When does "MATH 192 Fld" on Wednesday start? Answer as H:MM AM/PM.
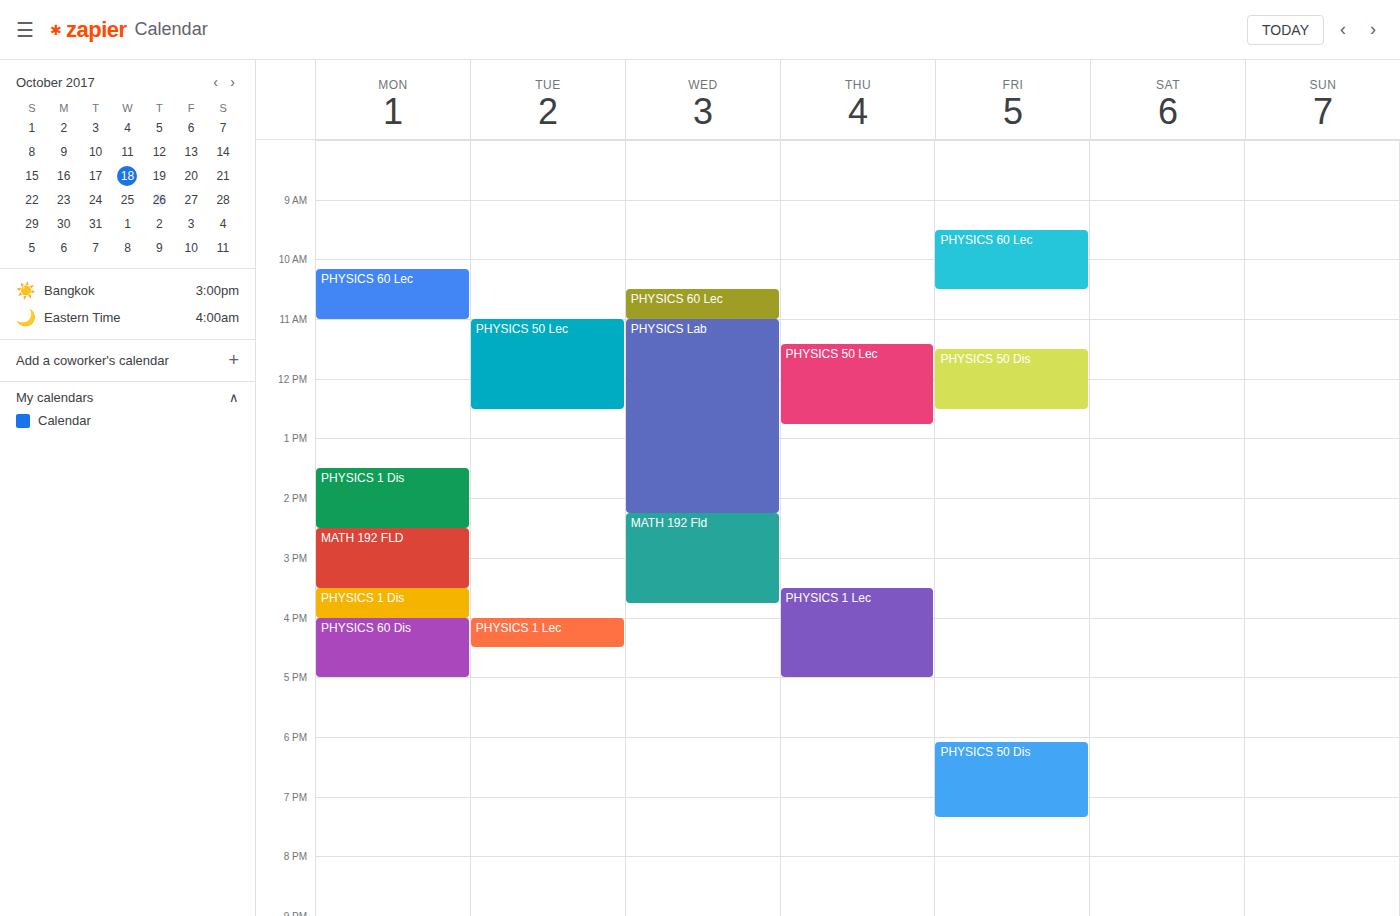
2:15 PM